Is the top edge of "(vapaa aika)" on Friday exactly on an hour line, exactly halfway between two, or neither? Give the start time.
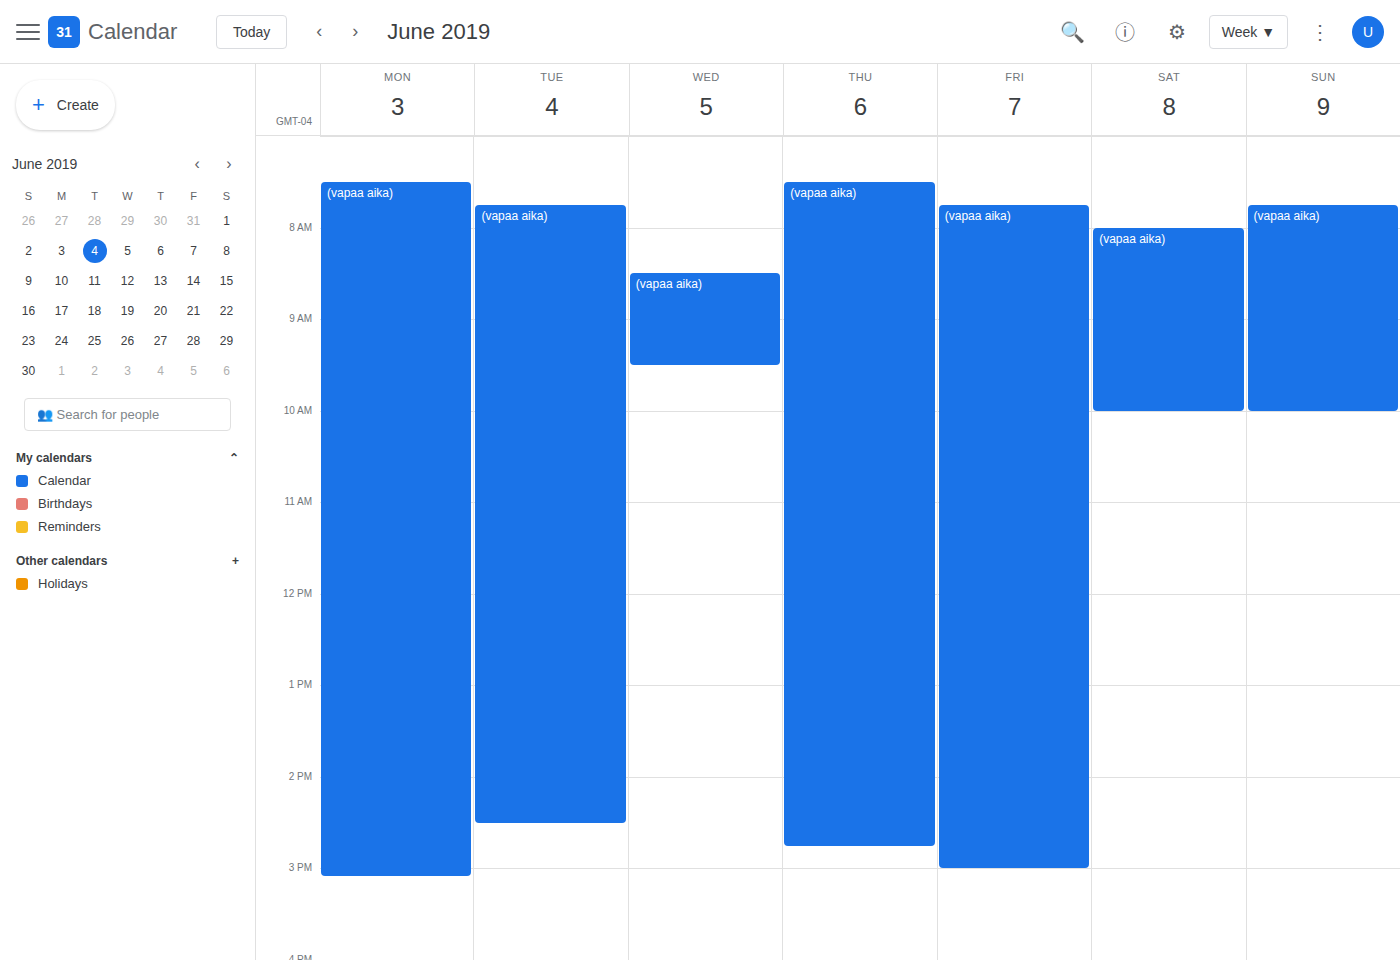
7:45 AM -- neither: three quarters of the way from the 7 AM line to the 8 AM line.